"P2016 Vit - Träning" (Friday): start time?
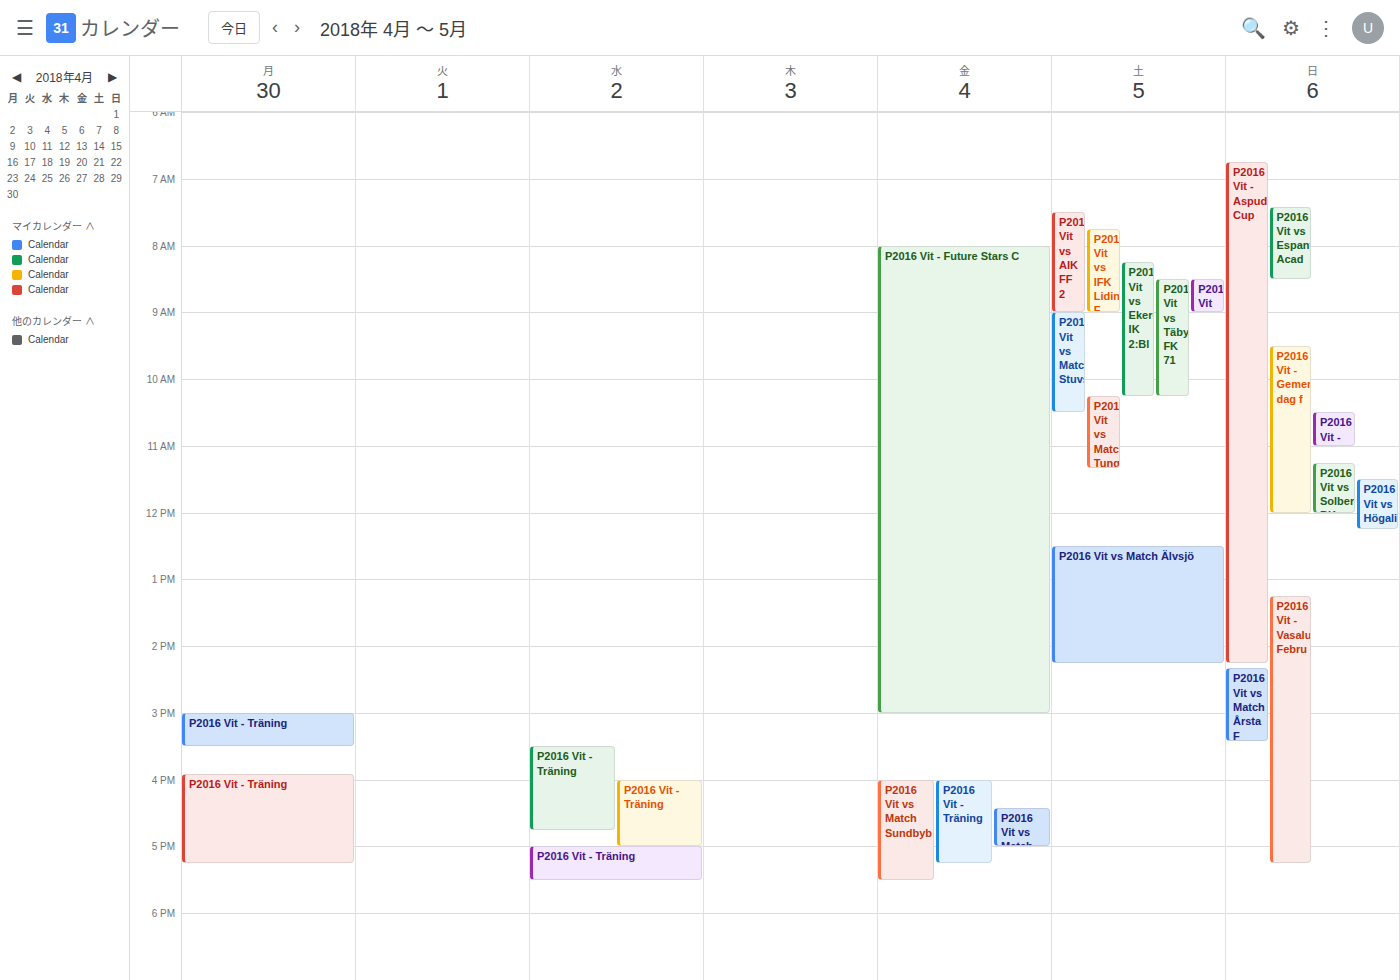
4:00 PM